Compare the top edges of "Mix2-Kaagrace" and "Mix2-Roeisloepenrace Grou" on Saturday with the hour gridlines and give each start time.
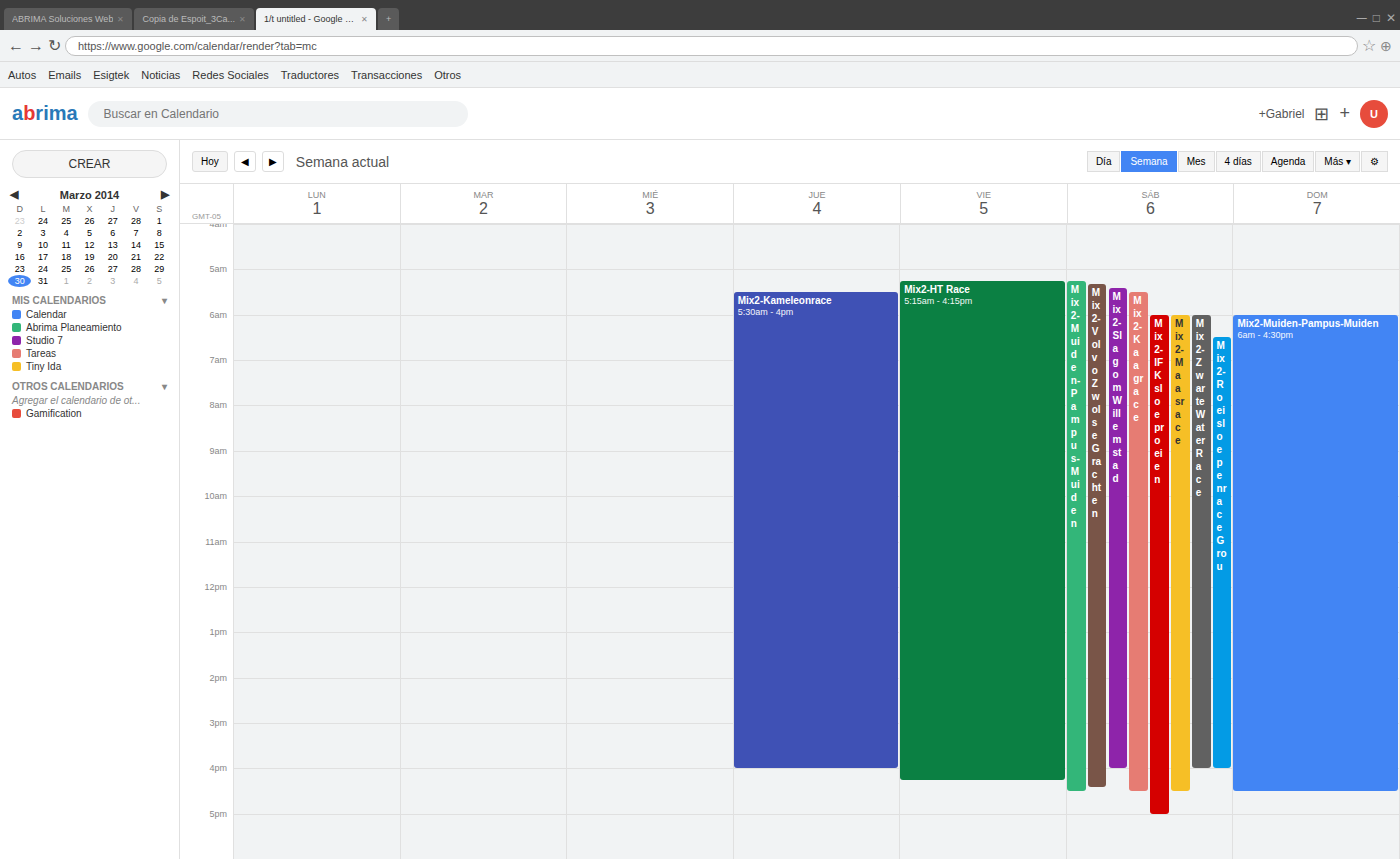
"Mix2-Kaagrace": 05:30, halfway between the 05:00 and 06:00 lines. "Mix2-Roeisloepenrace Grou": 06:30, halfway between the 06:00 and 07:00 lines.